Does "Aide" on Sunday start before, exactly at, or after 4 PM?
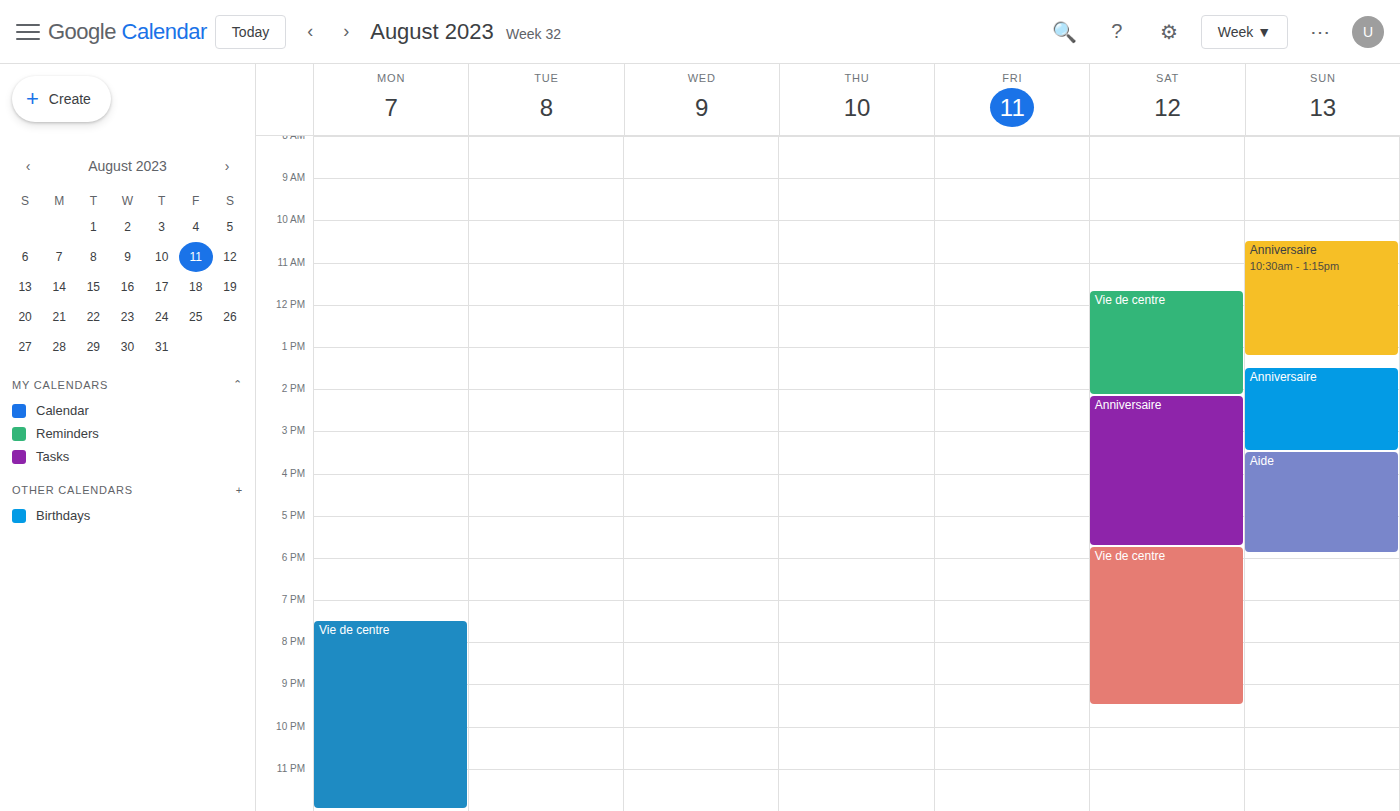
3:30 PM -- before 4 PM, 30 minutes above the 4 PM line.